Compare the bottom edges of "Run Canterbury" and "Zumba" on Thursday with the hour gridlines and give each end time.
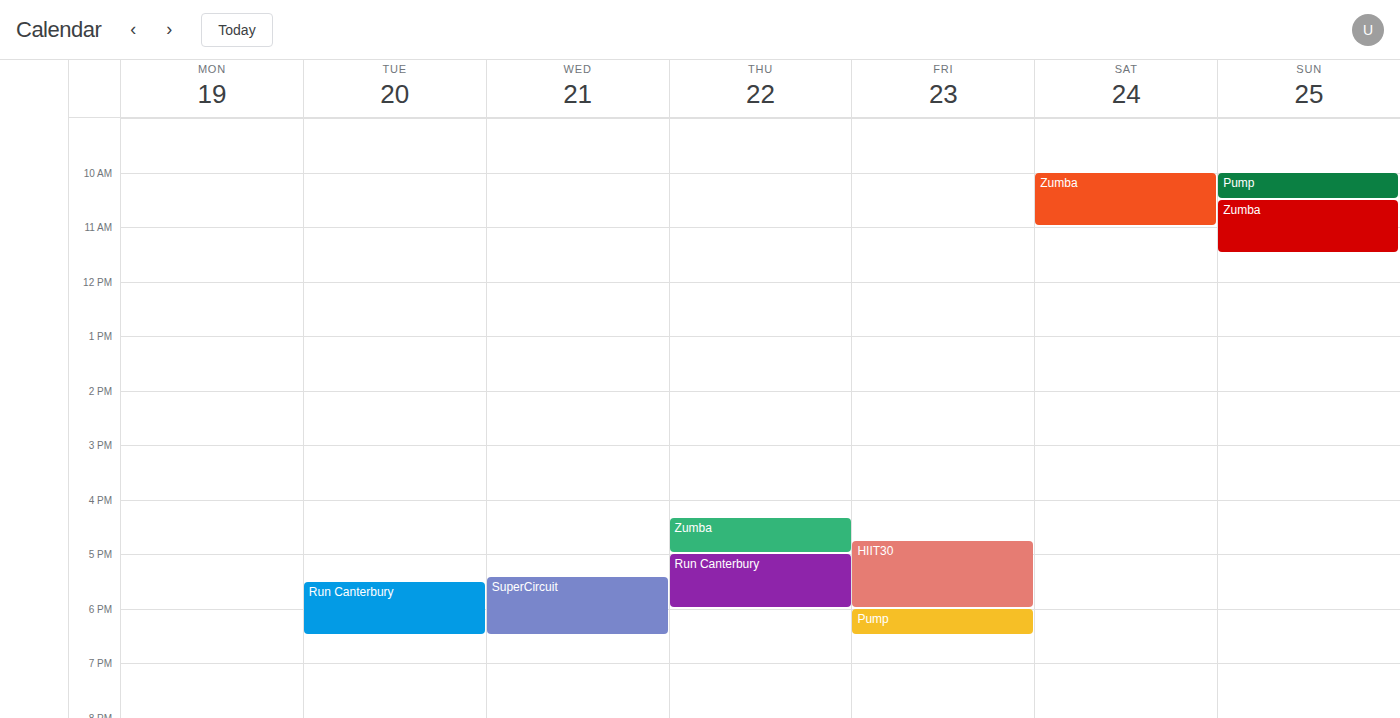
"Run Canterbury": 6:00 PM, exactly on the 6 PM line. "Zumba": 5:00 PM, exactly on the 5 PM line.